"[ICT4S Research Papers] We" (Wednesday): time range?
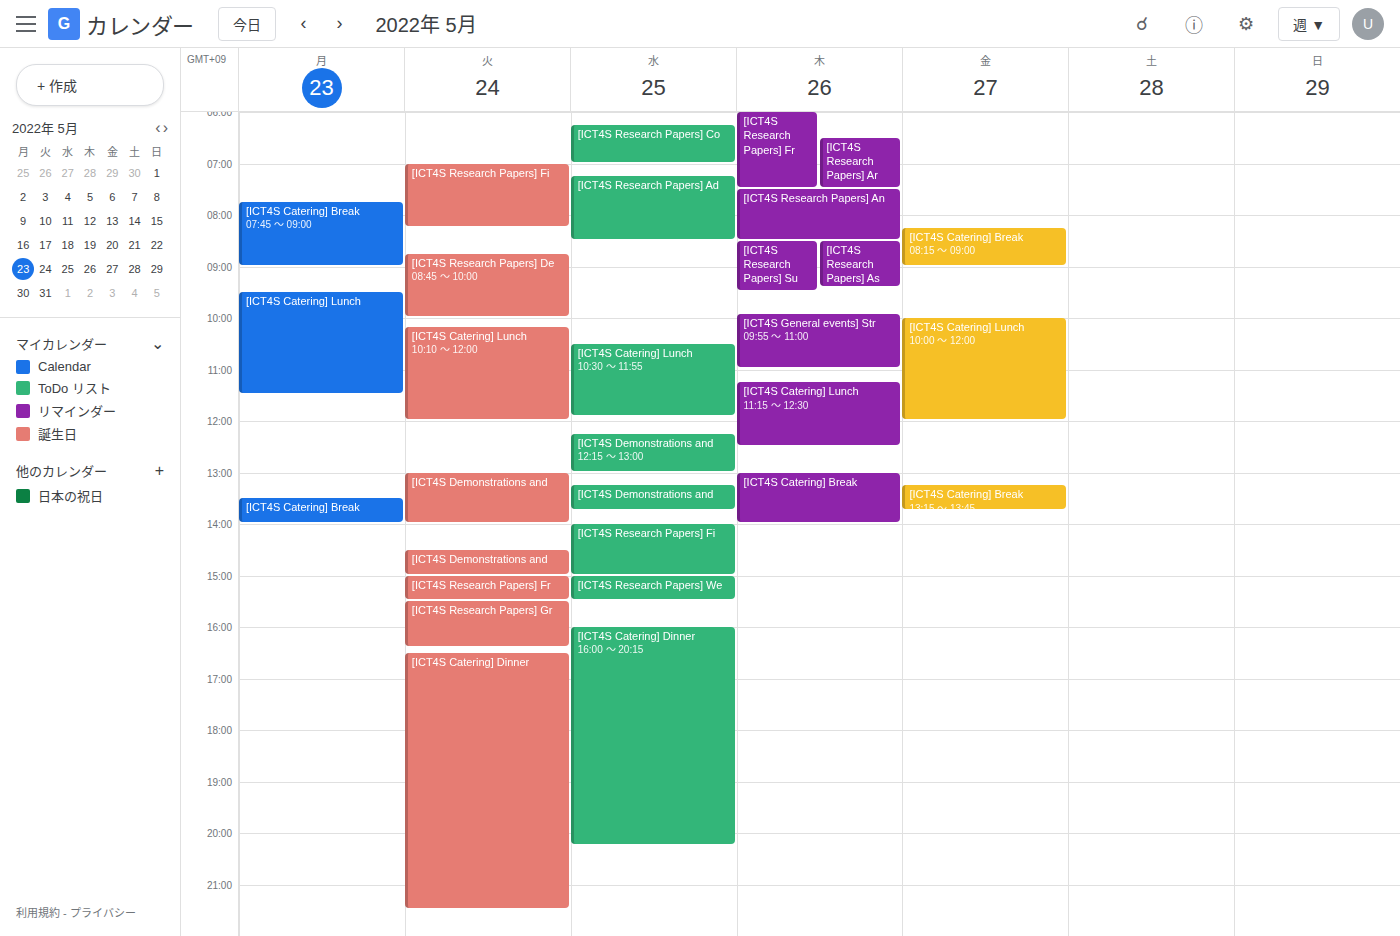
3:00 PM to 3:30 PM